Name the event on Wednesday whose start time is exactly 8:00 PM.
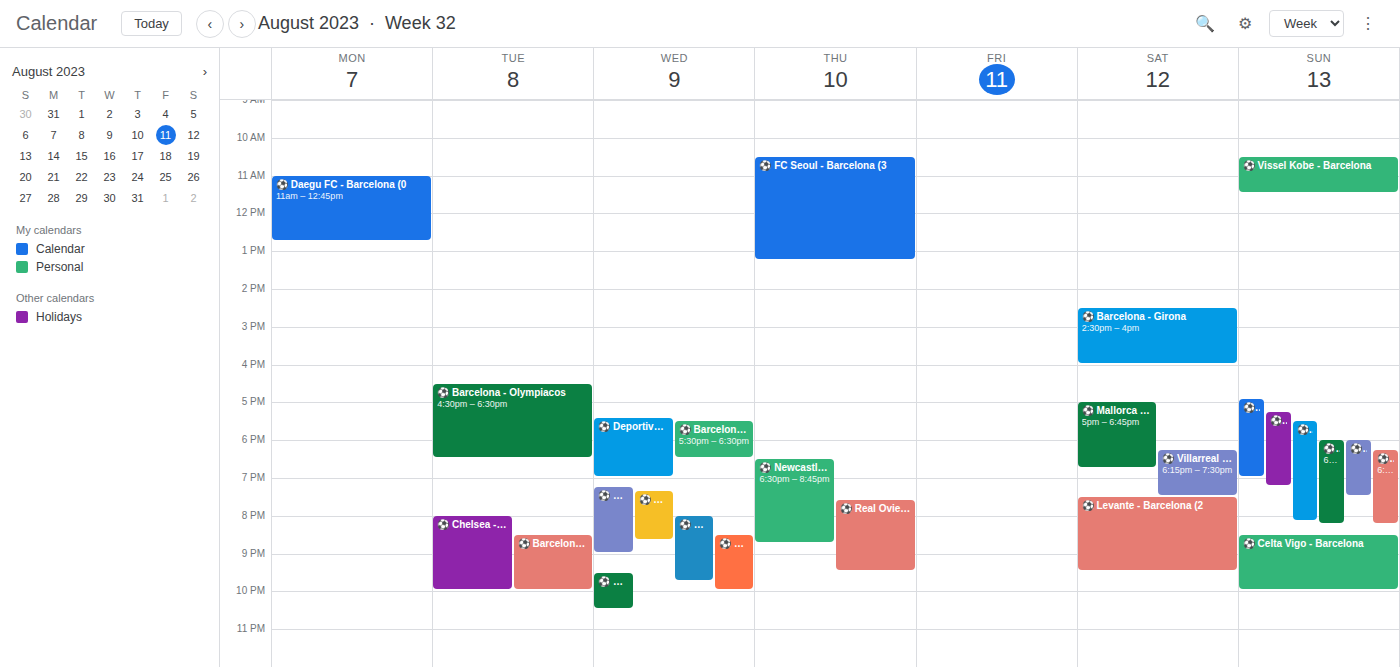
"⚽️ Club Brugge - Barcelona"